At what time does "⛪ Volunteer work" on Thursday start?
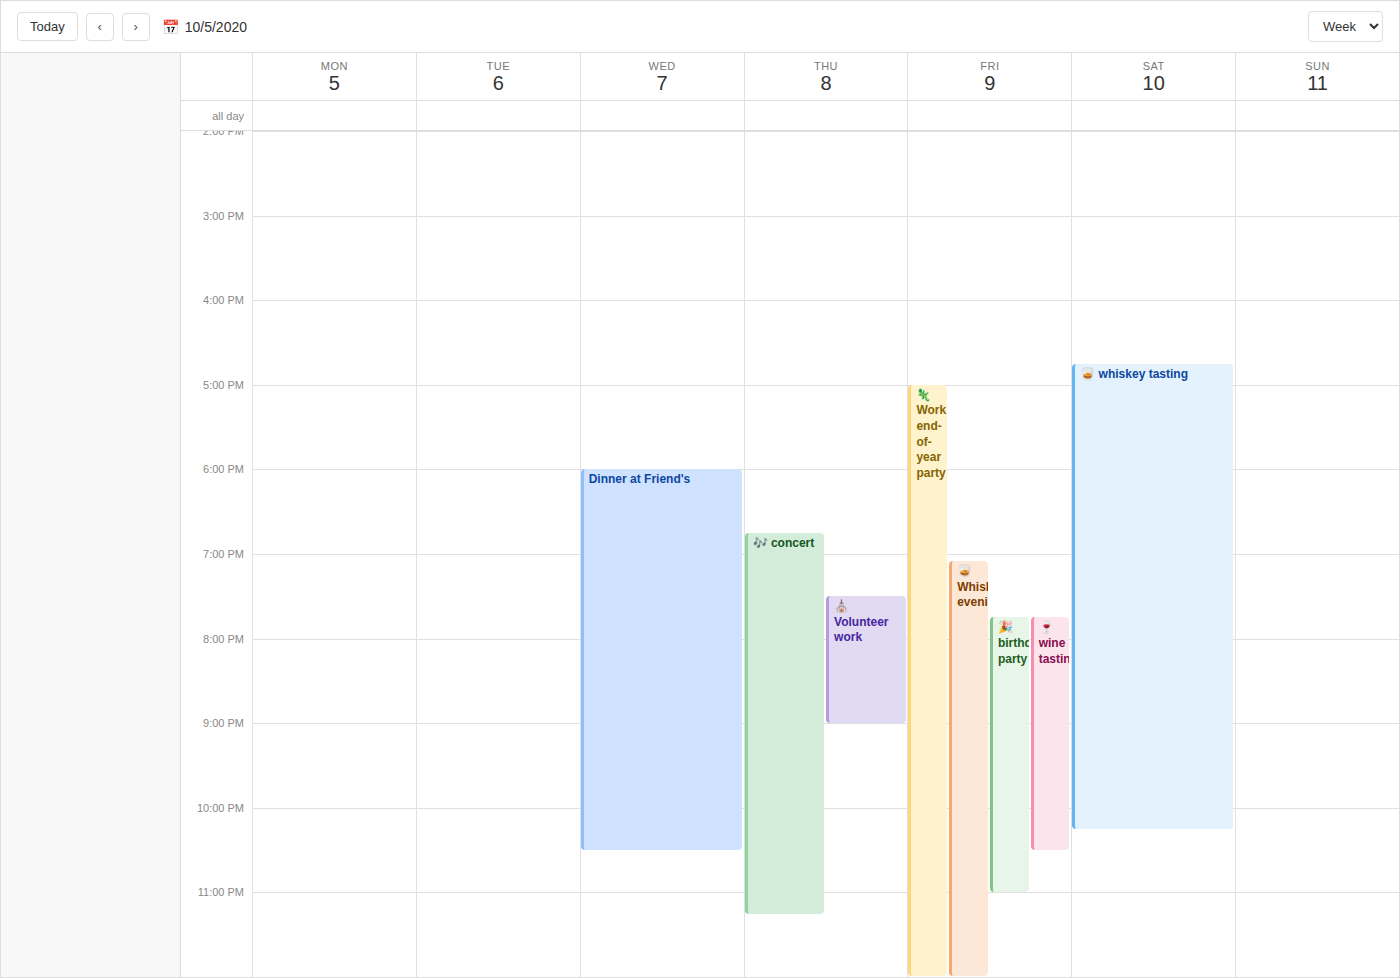
7:30 PM